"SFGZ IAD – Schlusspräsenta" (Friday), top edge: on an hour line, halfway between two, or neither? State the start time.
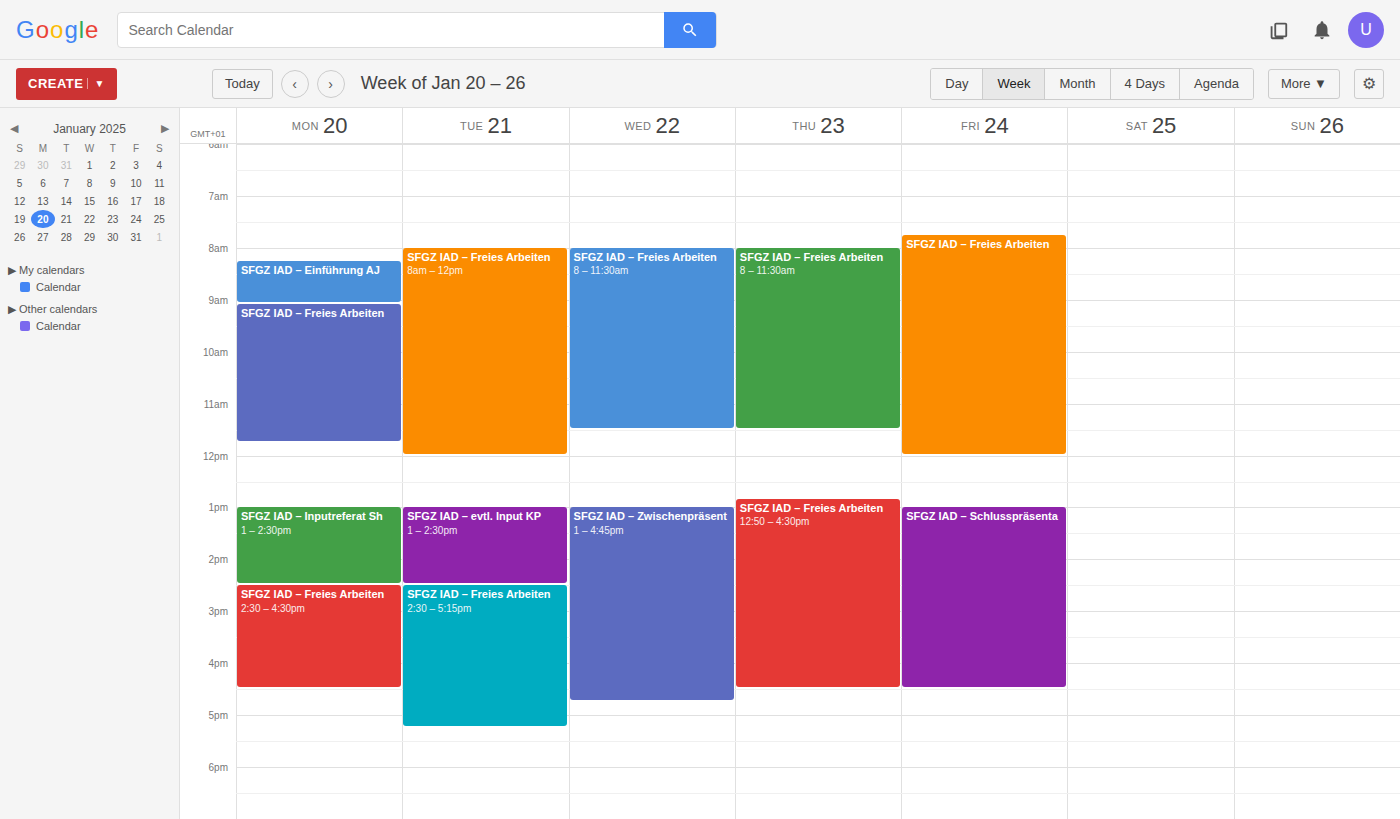
13:00 -- exactly on the 13:00 line.